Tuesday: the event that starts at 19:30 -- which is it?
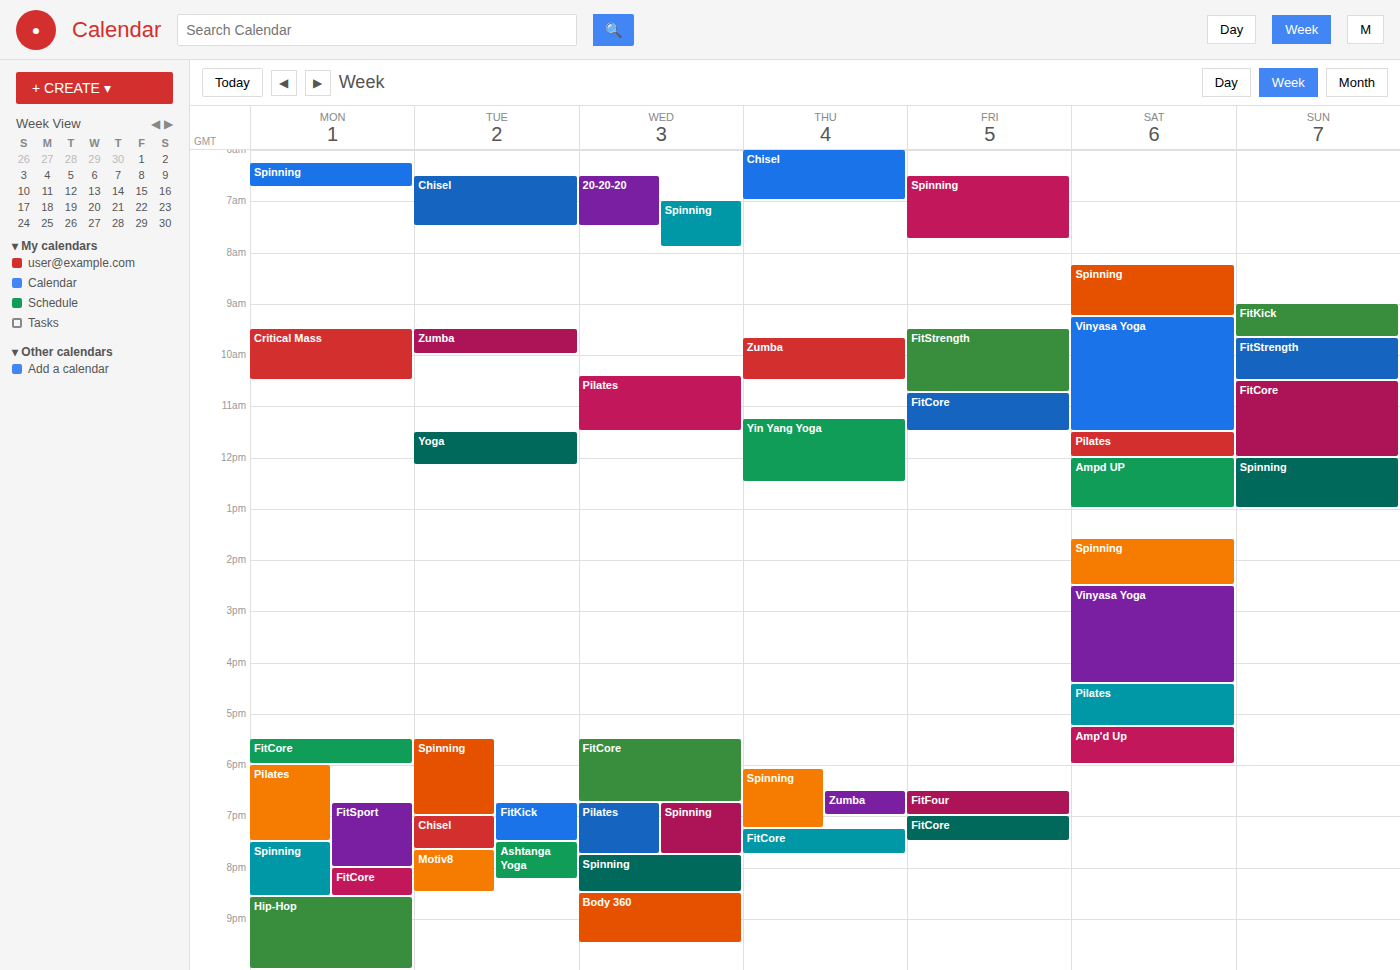
"Ashtanga Yoga"